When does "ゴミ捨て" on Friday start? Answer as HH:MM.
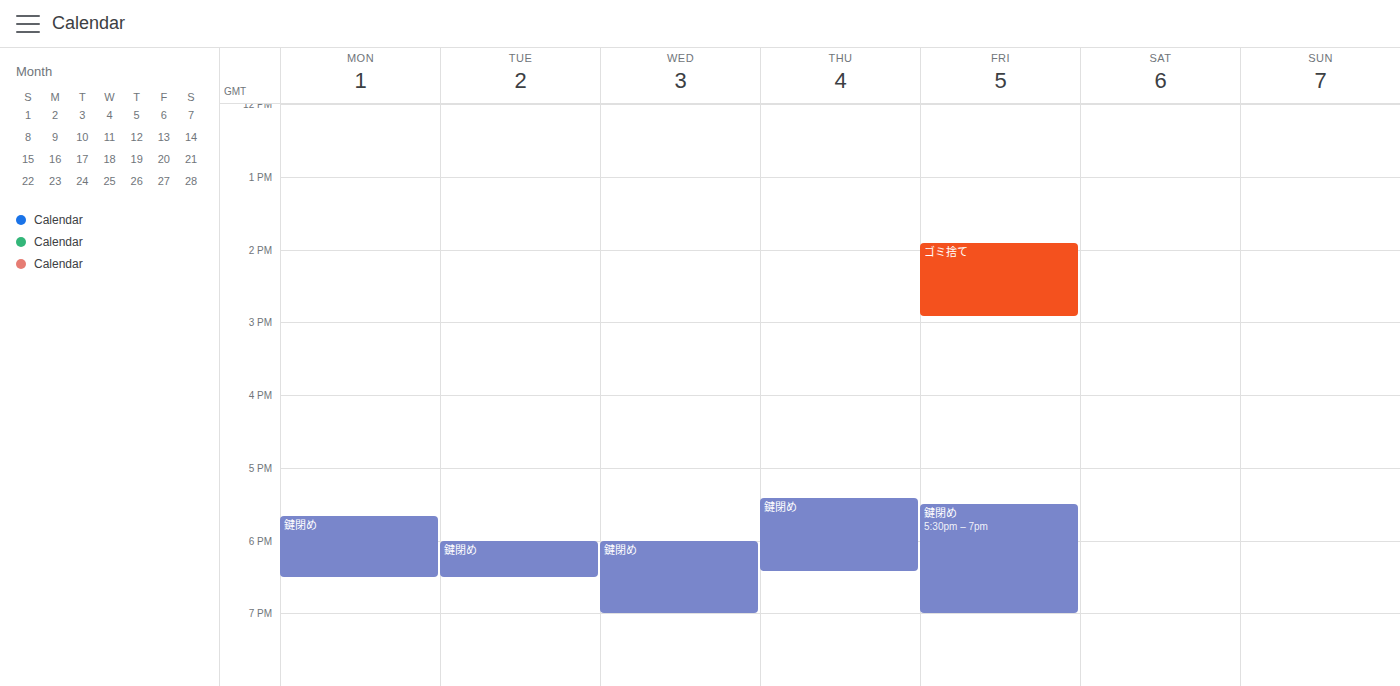
13:55